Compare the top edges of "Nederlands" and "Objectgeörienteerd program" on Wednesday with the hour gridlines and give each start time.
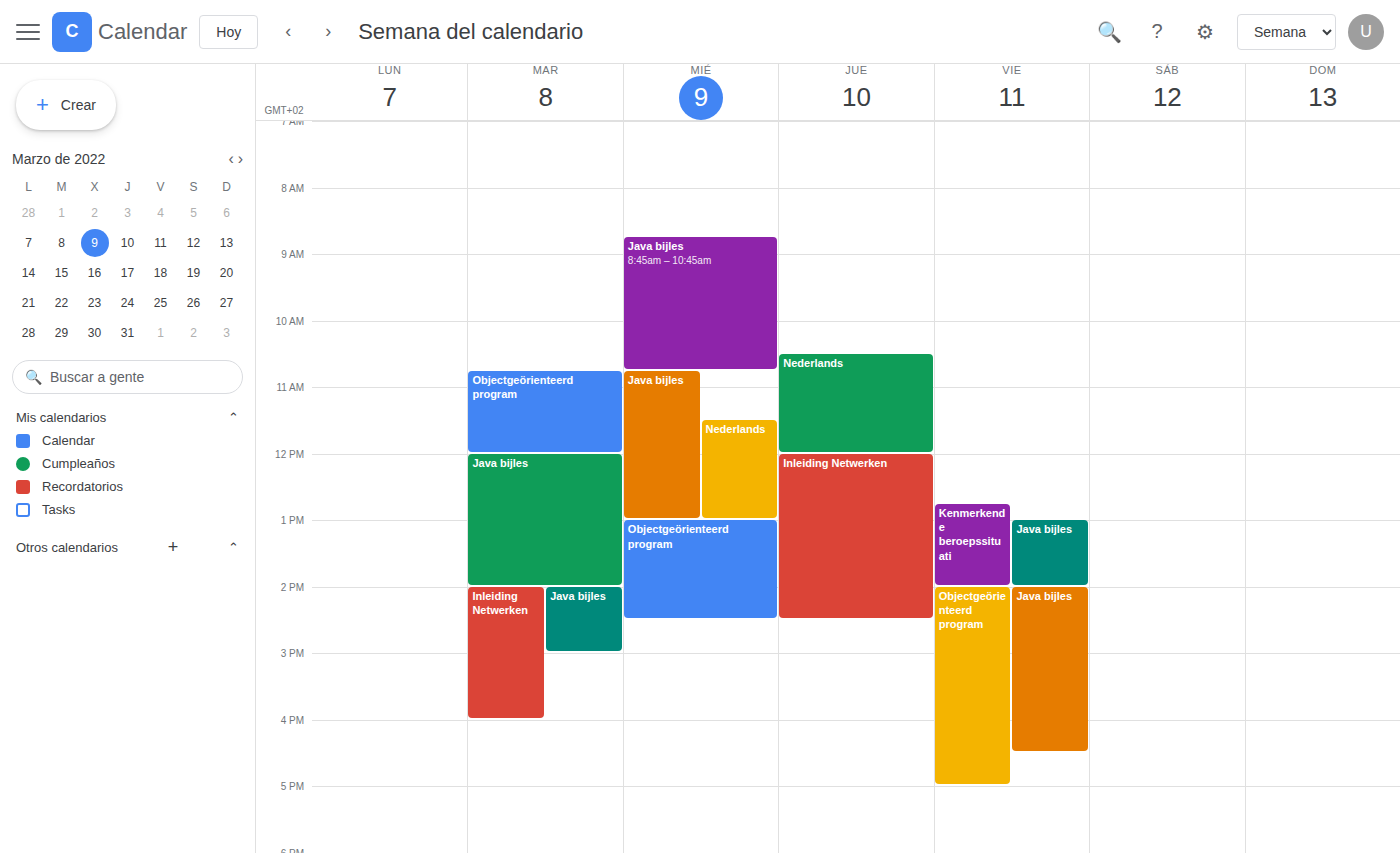
"Nederlands": 11:30 AM, halfway between the 11 AM and 12 PM lines. "Objectgeörienteerd program": 1:00 PM, exactly on the 1 PM line.